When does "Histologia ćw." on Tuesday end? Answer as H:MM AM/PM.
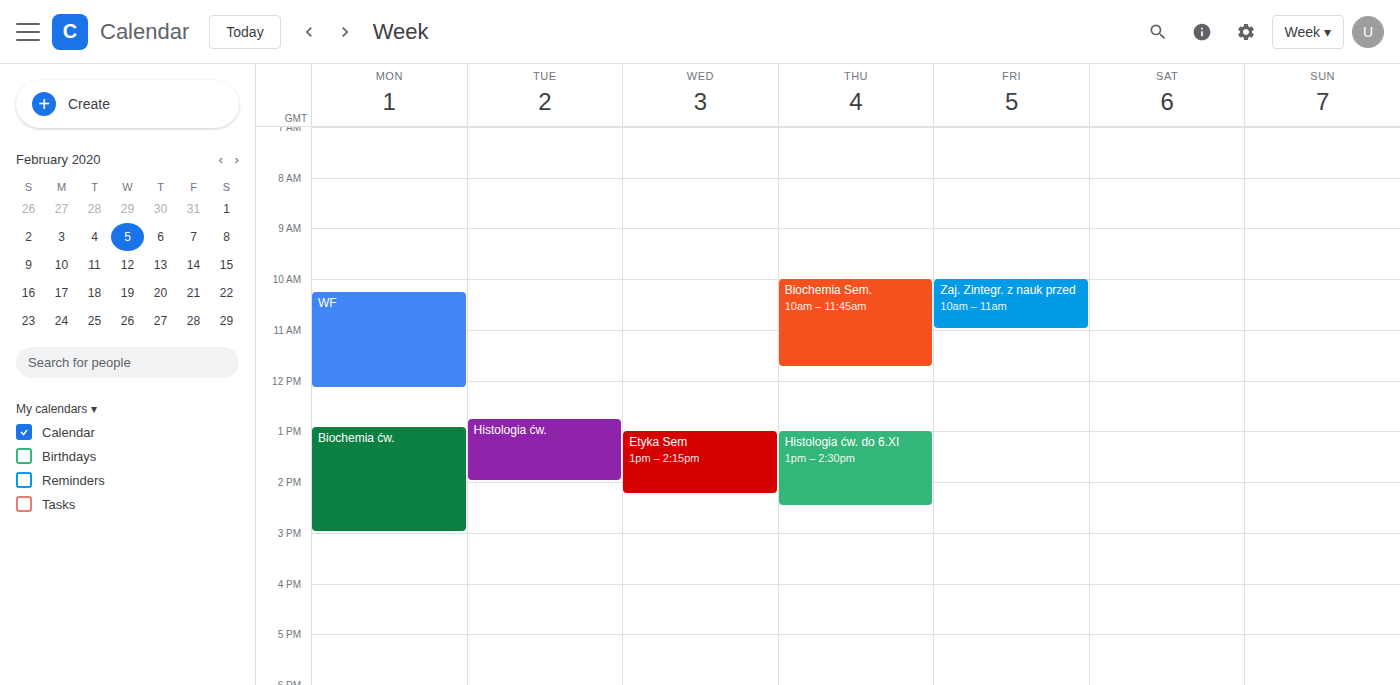
2:00 PM